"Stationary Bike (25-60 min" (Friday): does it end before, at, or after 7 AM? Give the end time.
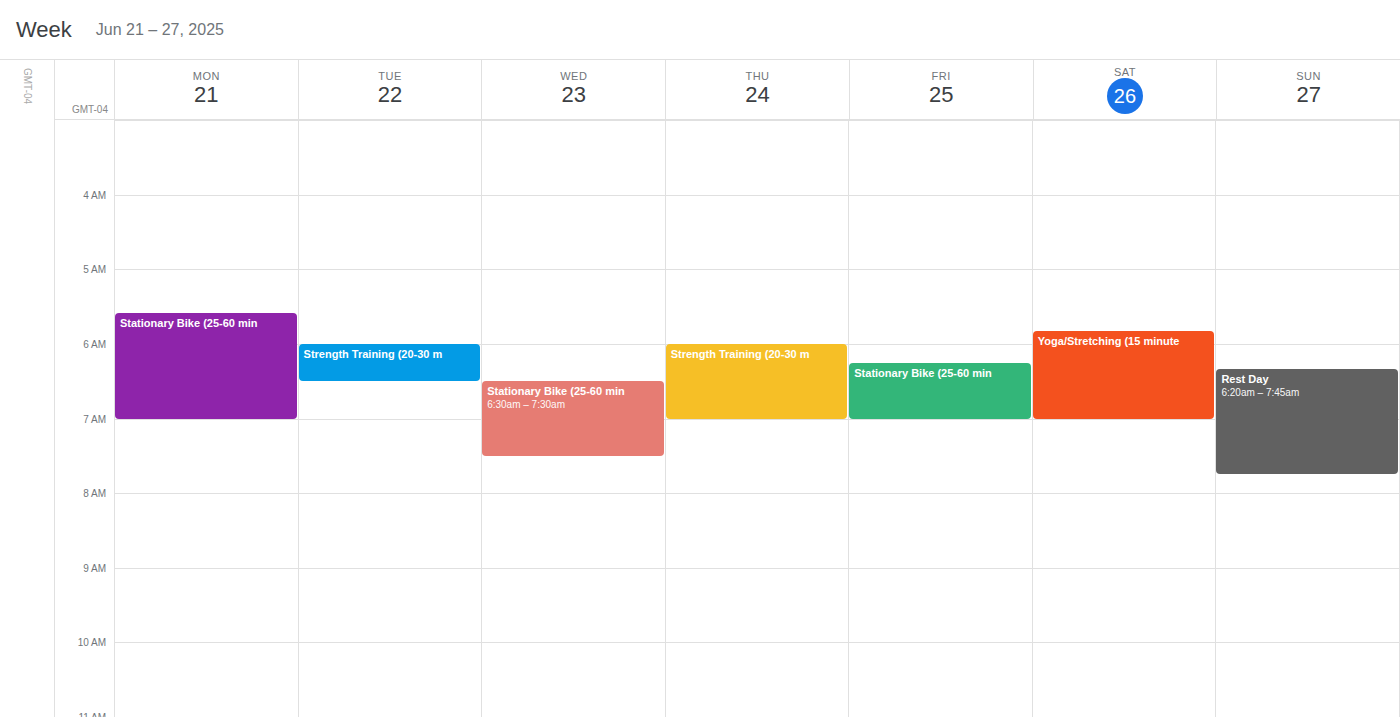
7:00 AM -- exactly at 7 AM, on the 7 AM line.